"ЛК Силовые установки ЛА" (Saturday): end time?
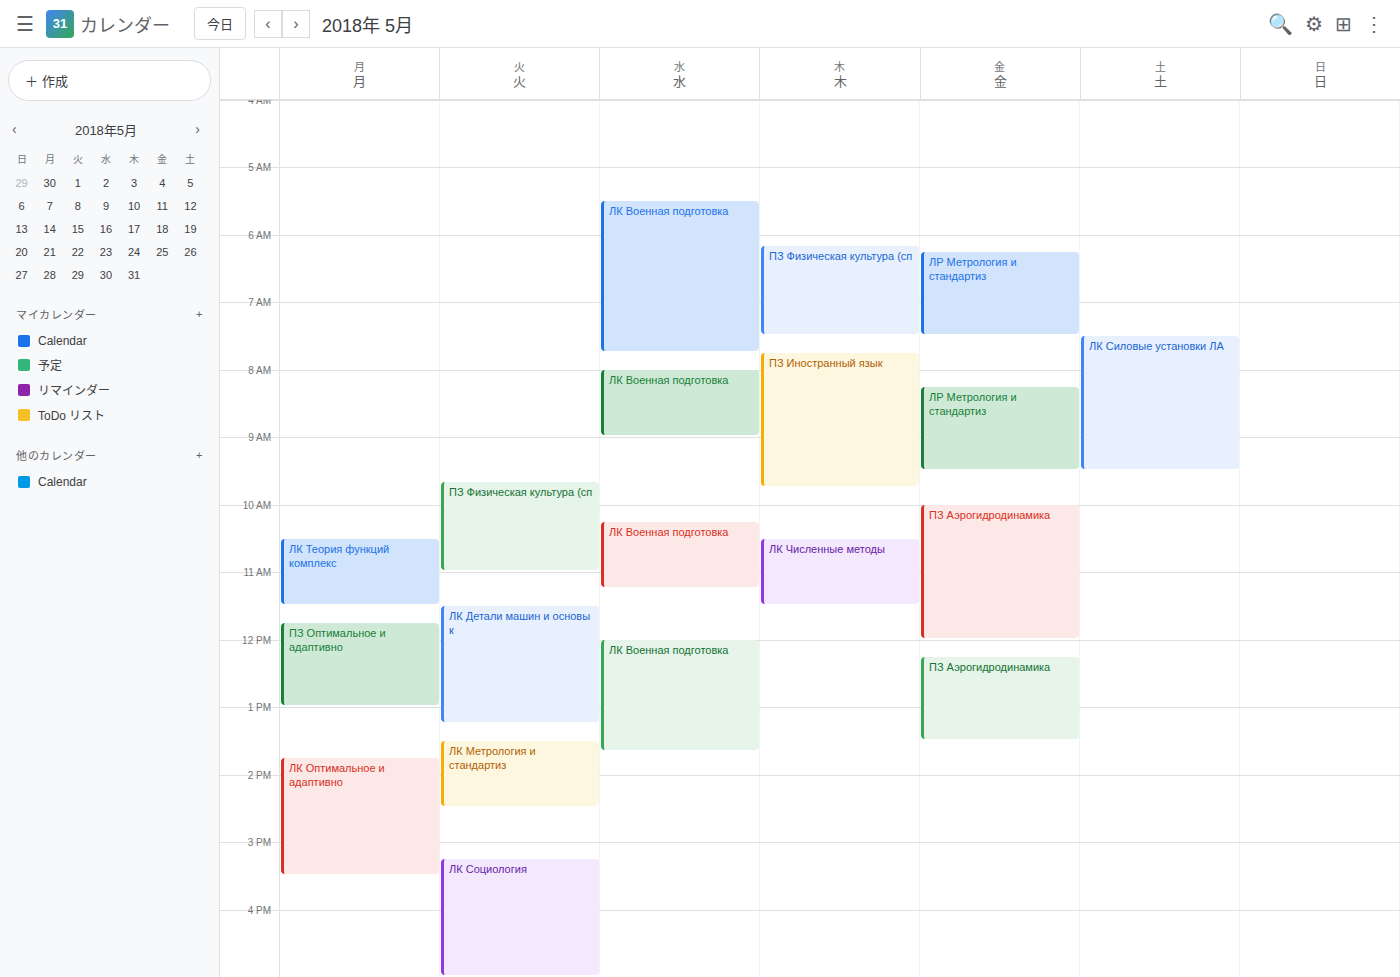
09:30